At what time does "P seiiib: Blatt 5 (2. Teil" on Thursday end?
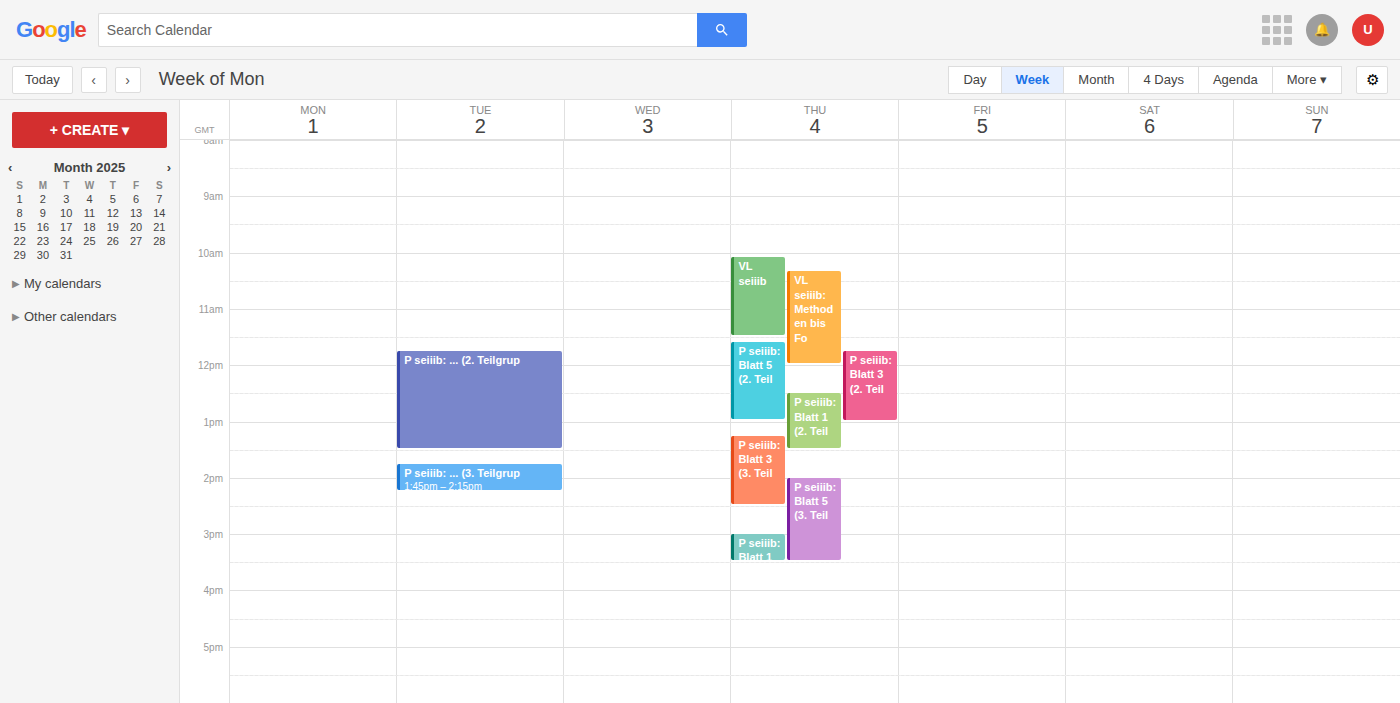
1:00 PM